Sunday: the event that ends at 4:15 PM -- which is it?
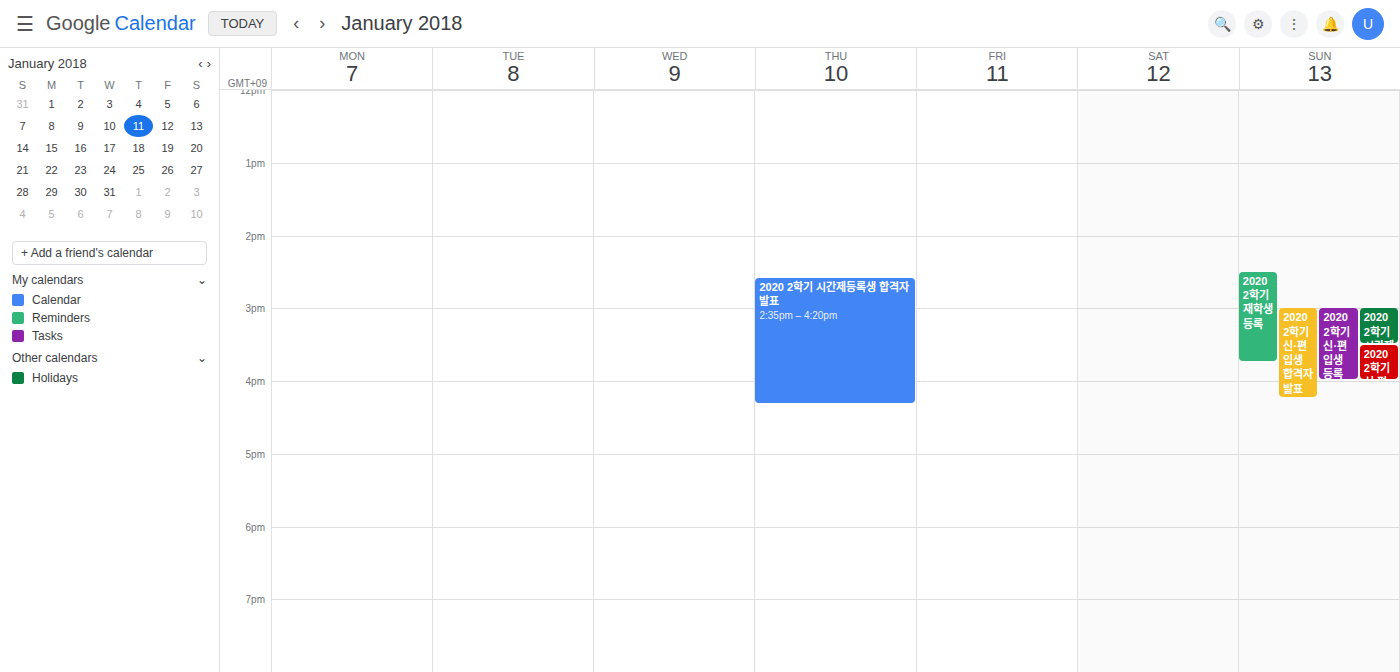
"2020 2학기 신·편입생 합격자 발표"